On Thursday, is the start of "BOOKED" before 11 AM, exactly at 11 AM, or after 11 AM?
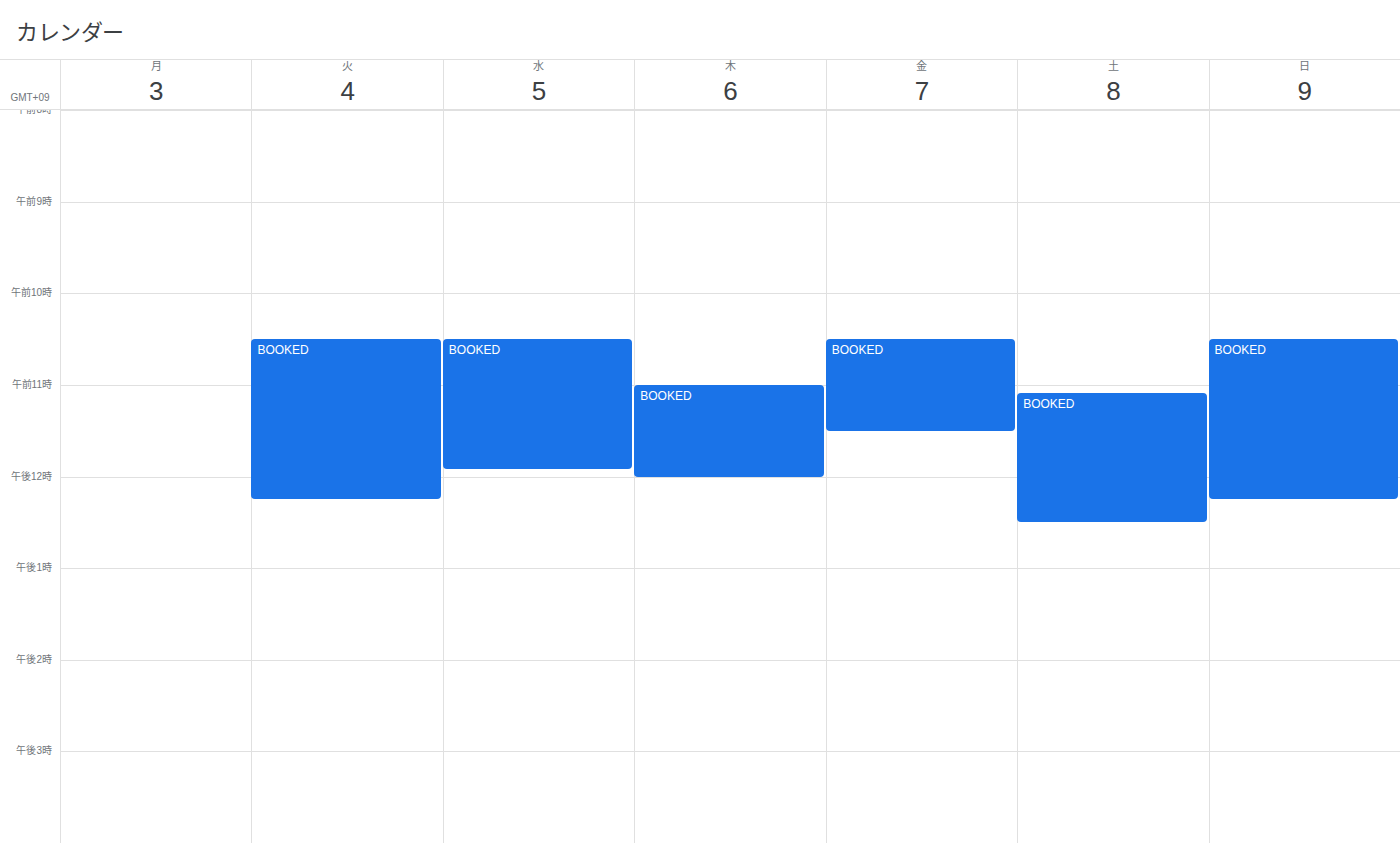
11:00 AM -- exactly at 11 AM, on the 11 AM line.